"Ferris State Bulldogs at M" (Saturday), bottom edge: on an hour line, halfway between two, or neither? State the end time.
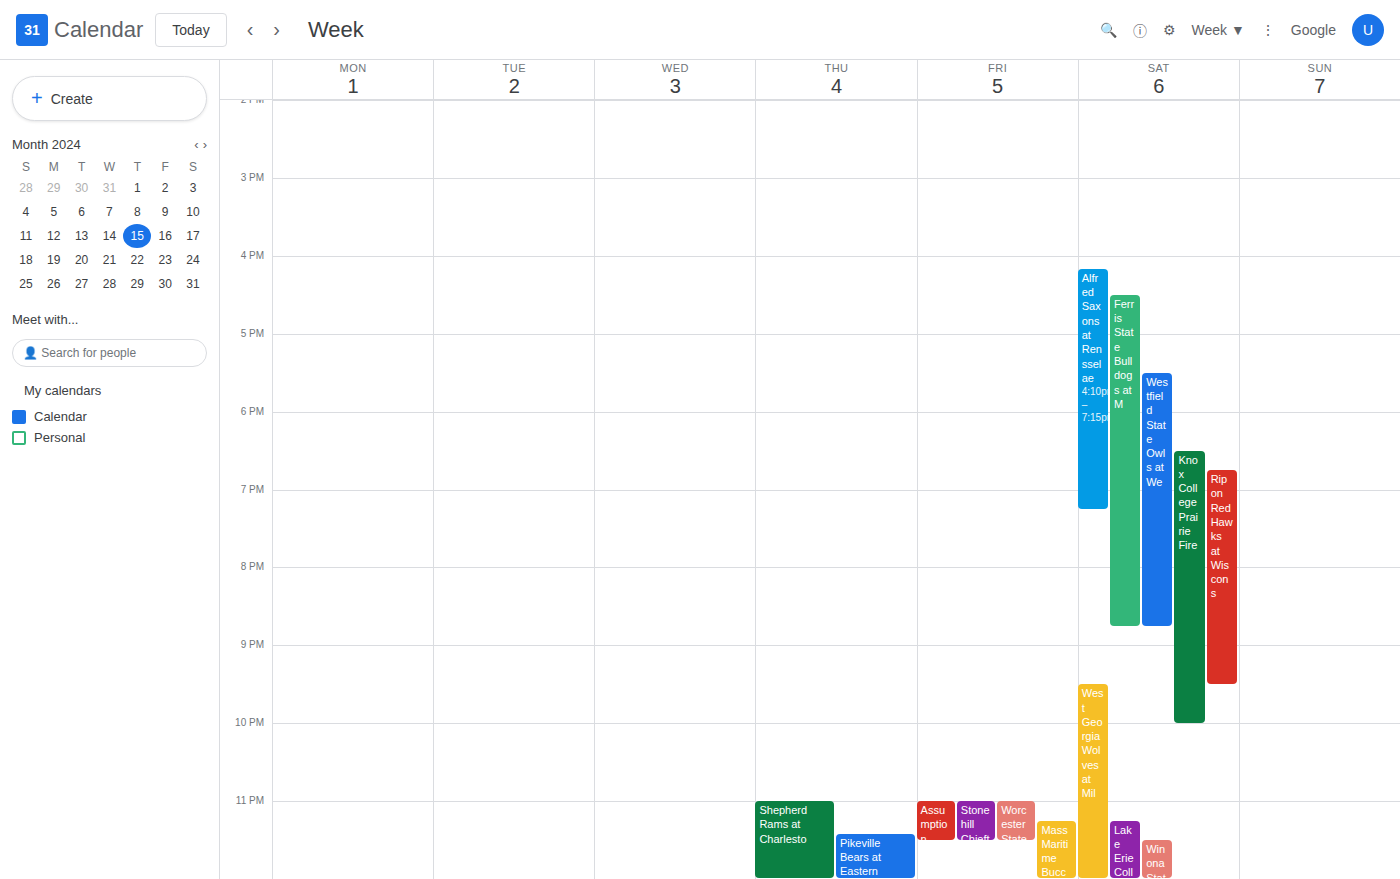
20:45 -- neither: three quarters of the way from the 20:00 line to the 21:00 line.